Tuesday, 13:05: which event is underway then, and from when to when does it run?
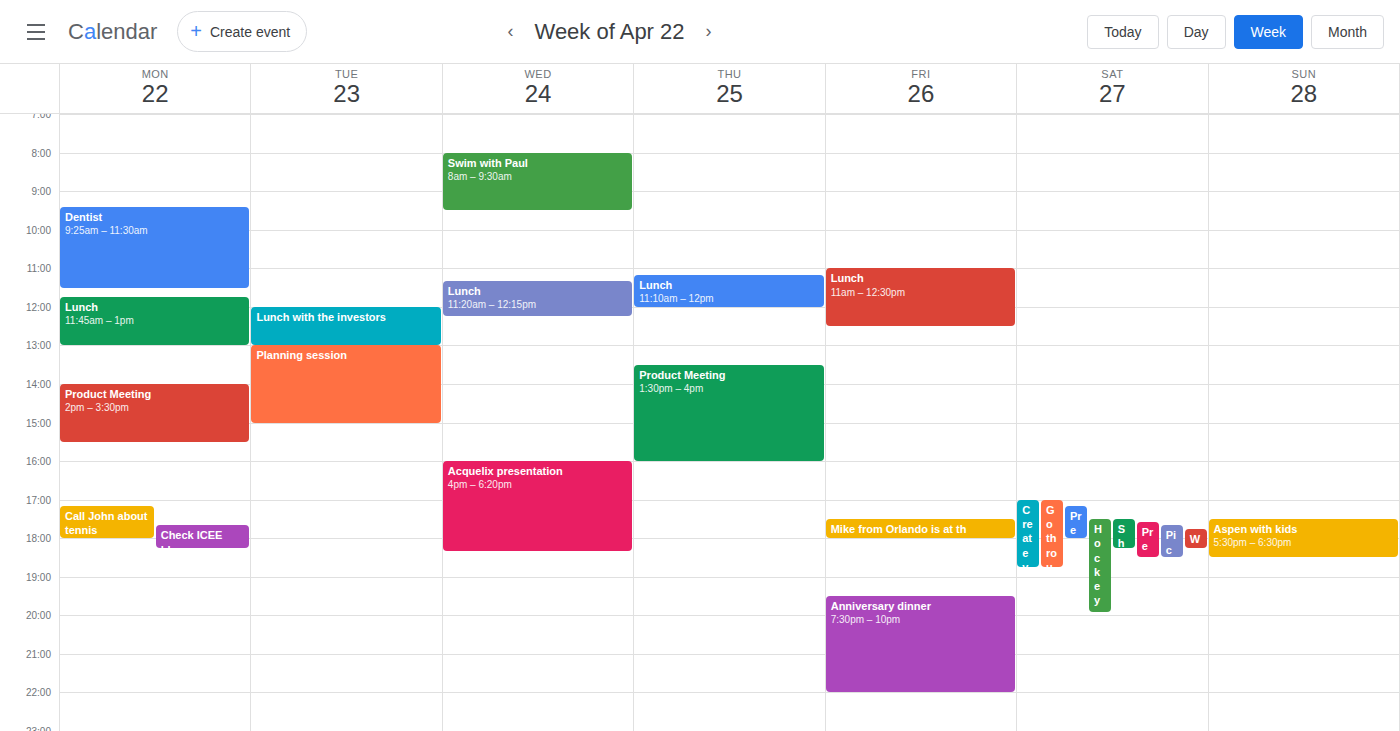
"Planning session", 13:00 to 15:00